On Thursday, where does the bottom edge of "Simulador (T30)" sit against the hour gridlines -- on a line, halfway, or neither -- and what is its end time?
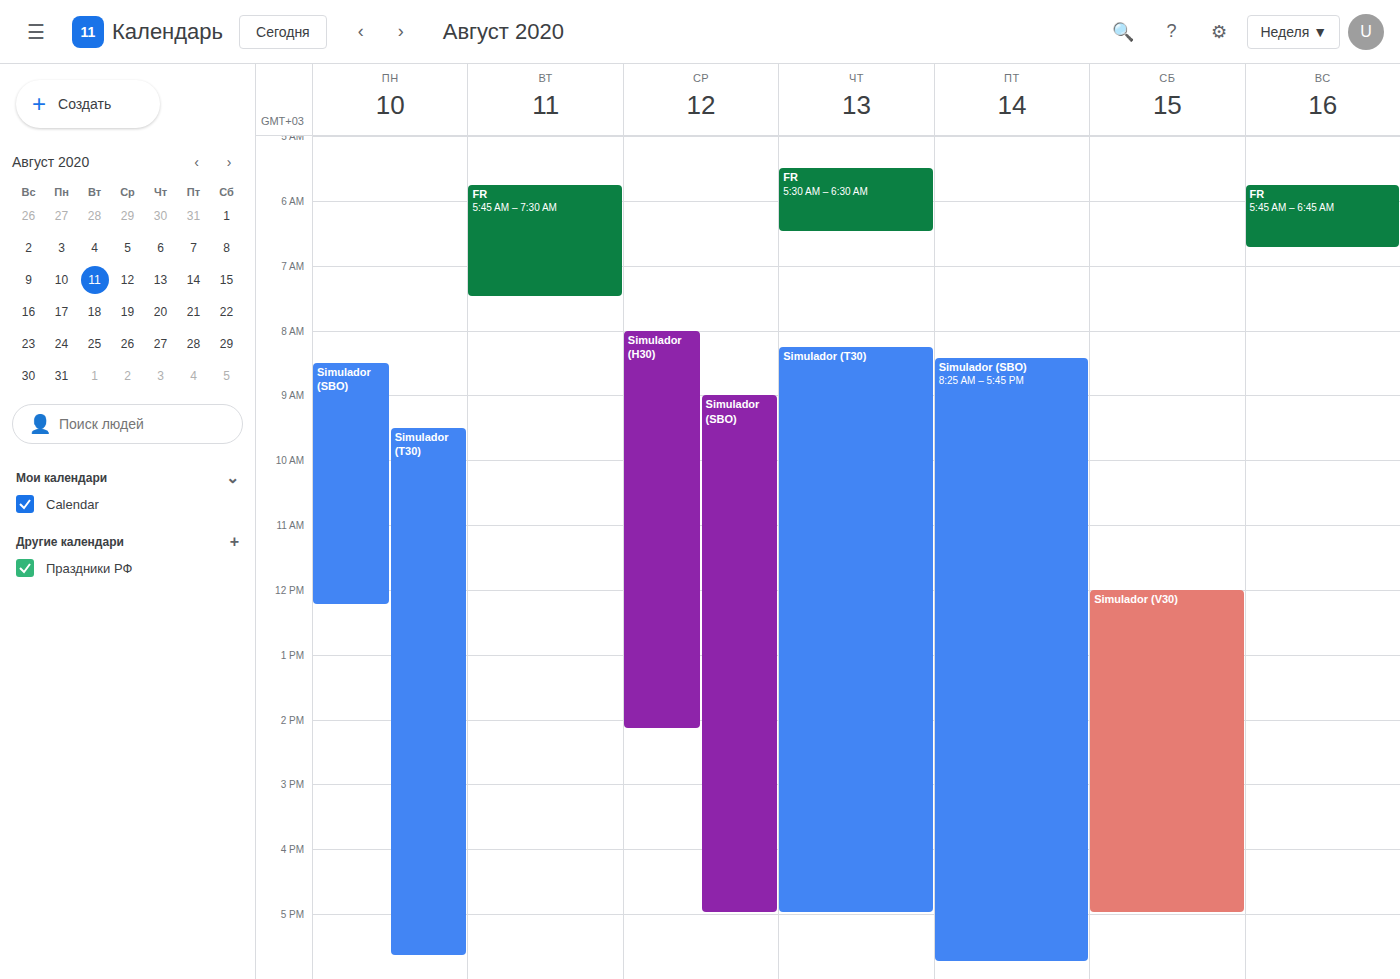
5:00 PM -- exactly on the 5 PM line.